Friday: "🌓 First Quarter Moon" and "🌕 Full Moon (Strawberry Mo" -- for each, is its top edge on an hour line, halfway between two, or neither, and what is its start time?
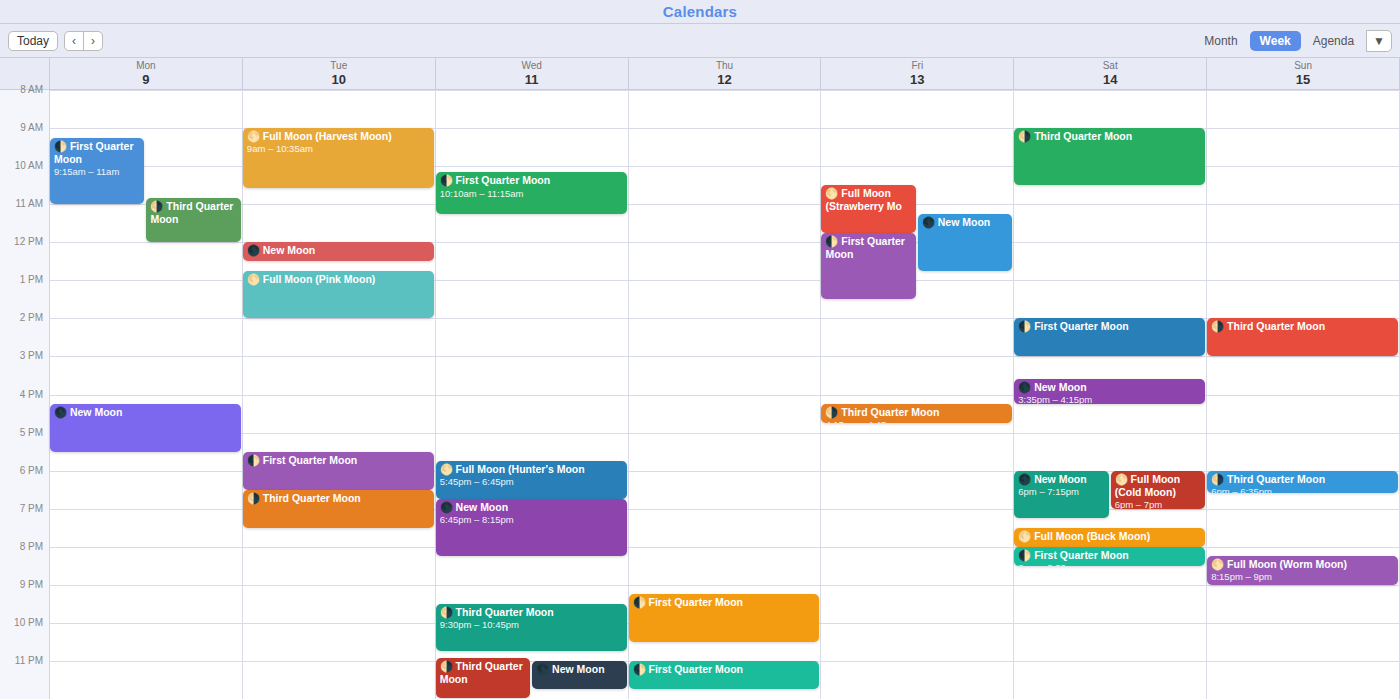
"🌓 First Quarter Moon": 11:45 AM, neither: three quarters of the way from the 11 AM line to the 12 PM line. "🌕 Full Moon (Strawberry Mo": 10:30 AM, halfway between the 10 AM and 11 AM lines.